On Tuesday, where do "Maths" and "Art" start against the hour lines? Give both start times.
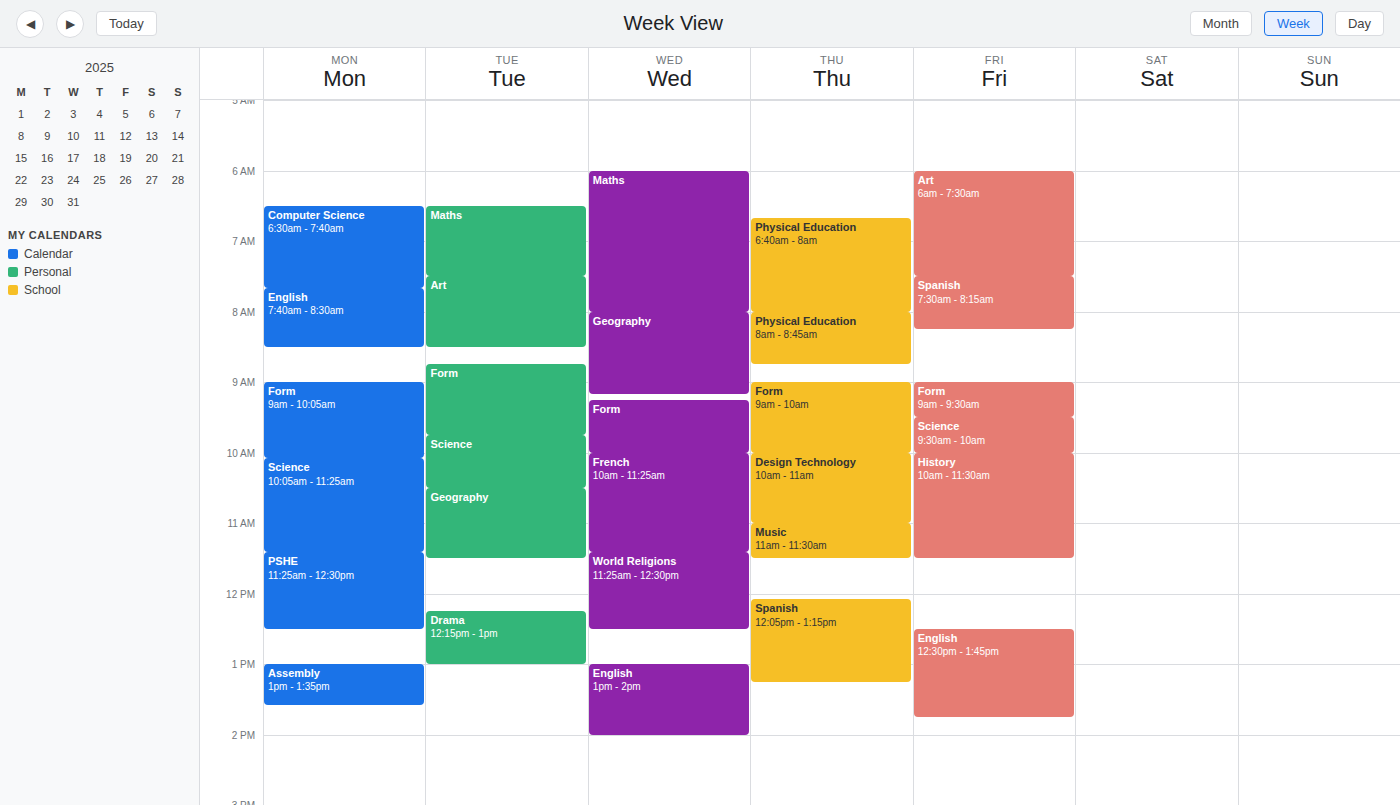
"Maths": 6:30 AM, halfway between the 6 AM and 7 AM lines. "Art": 7:30 AM, halfway between the 7 AM and 8 AM lines.